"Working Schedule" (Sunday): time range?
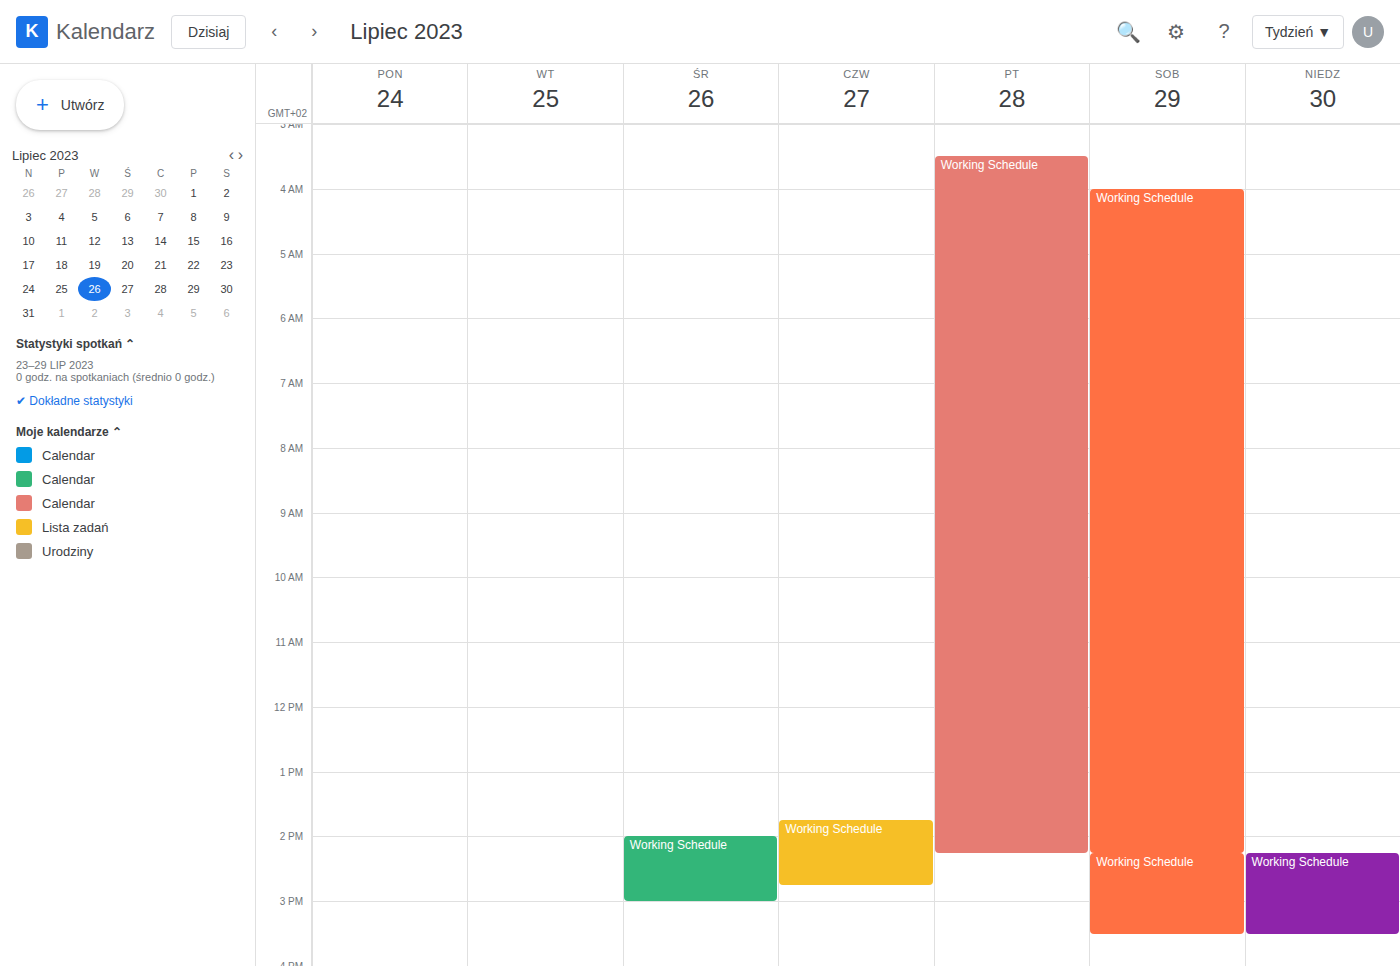
2:15 PM to 3:30 PM